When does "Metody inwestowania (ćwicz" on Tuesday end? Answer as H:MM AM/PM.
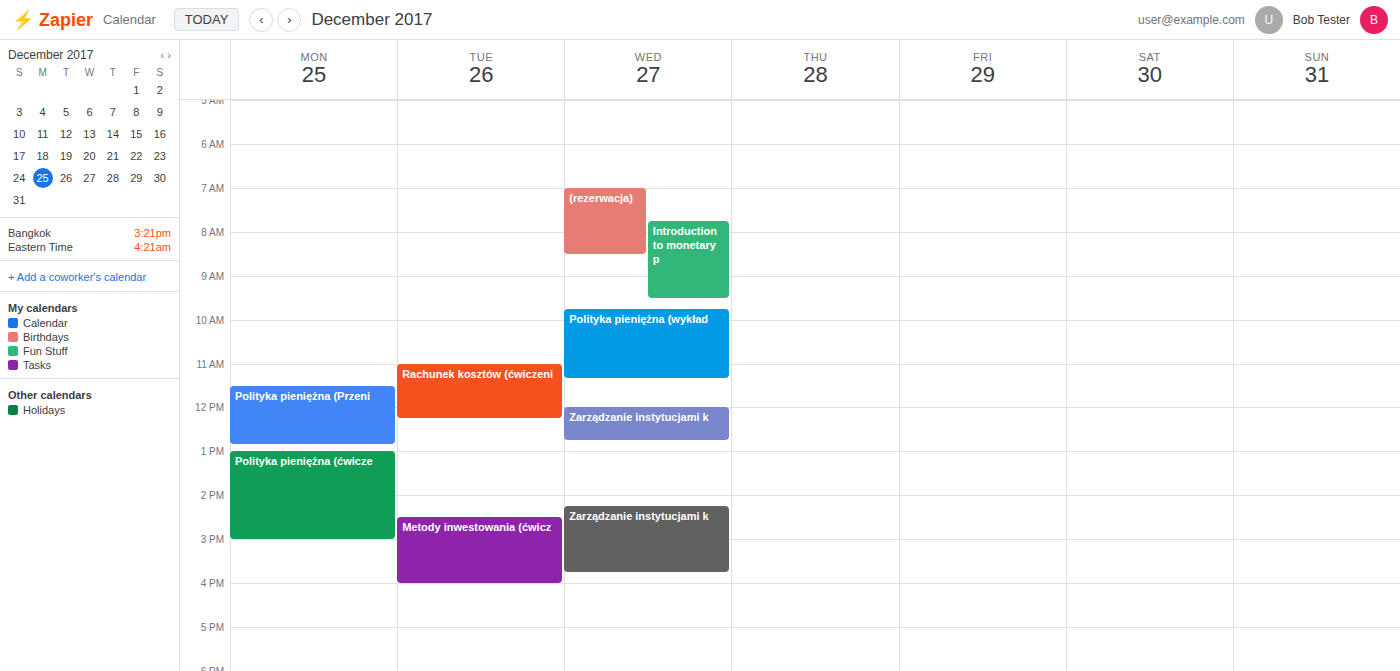
4:00 PM